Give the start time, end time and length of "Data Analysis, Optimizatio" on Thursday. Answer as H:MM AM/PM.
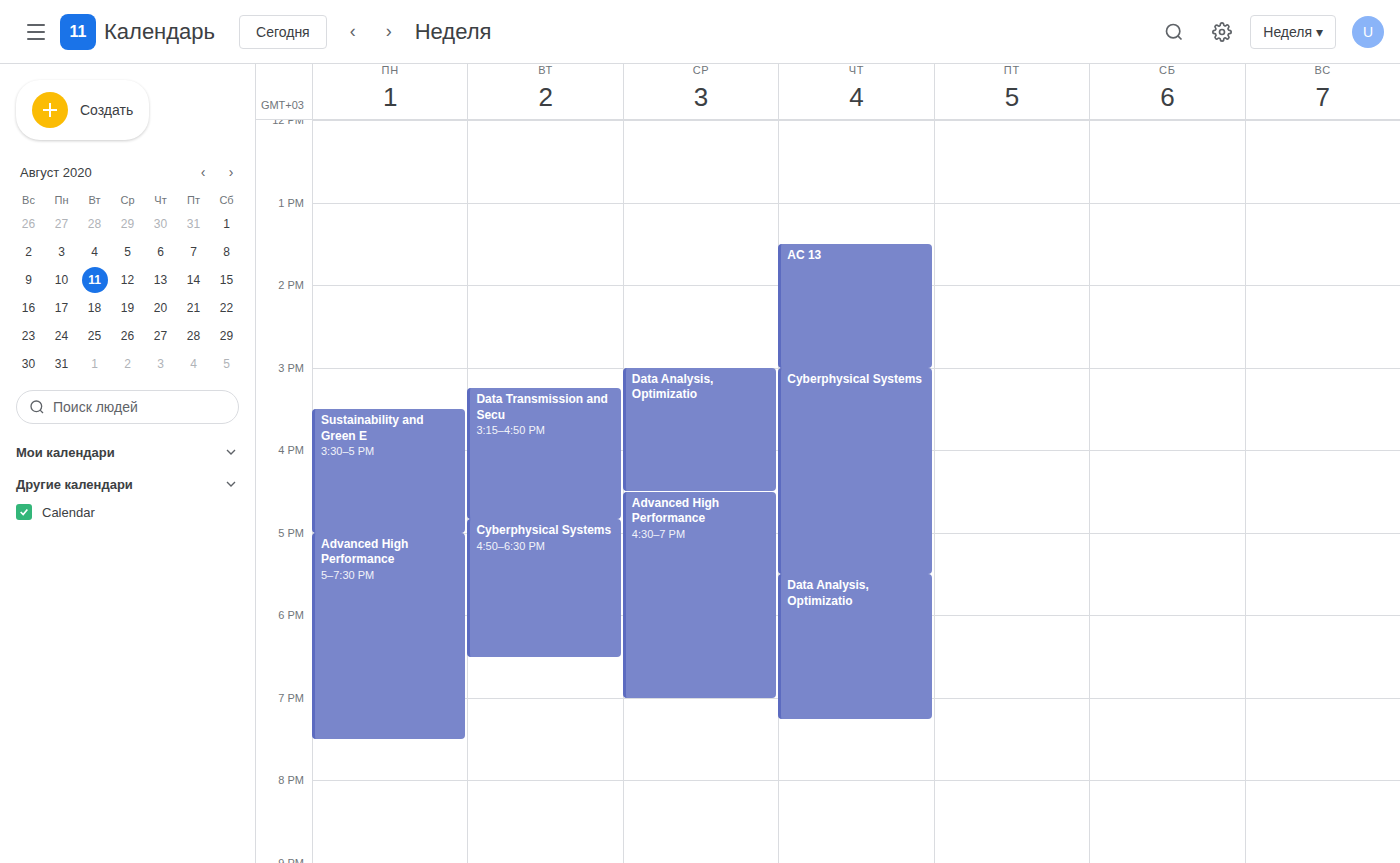
5:30 PM to 7:15 PM, 1 hour 45 minutes